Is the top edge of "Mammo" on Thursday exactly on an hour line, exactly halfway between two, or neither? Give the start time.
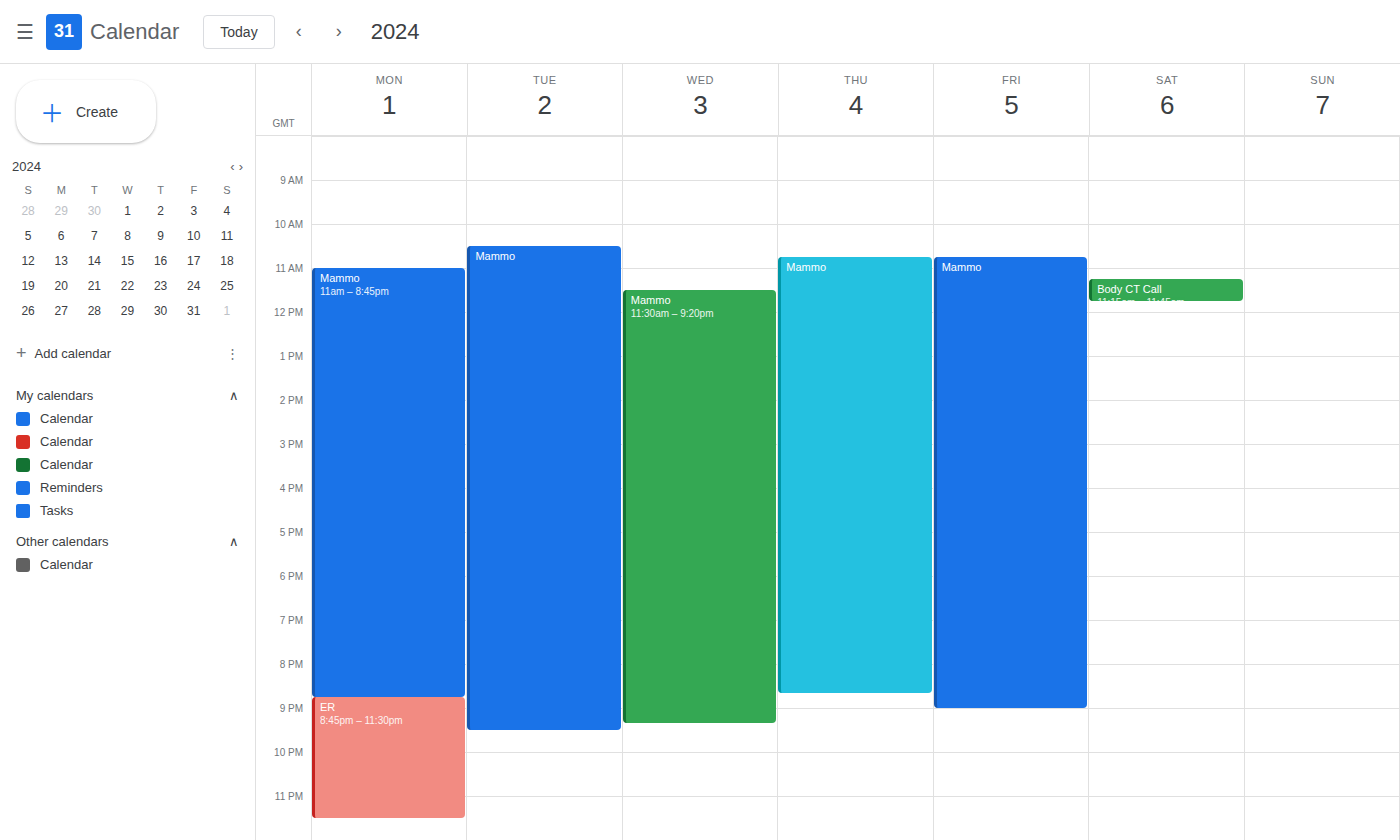
10:45 AM -- neither: three quarters of the way from the 10 AM line to the 11 AM line.